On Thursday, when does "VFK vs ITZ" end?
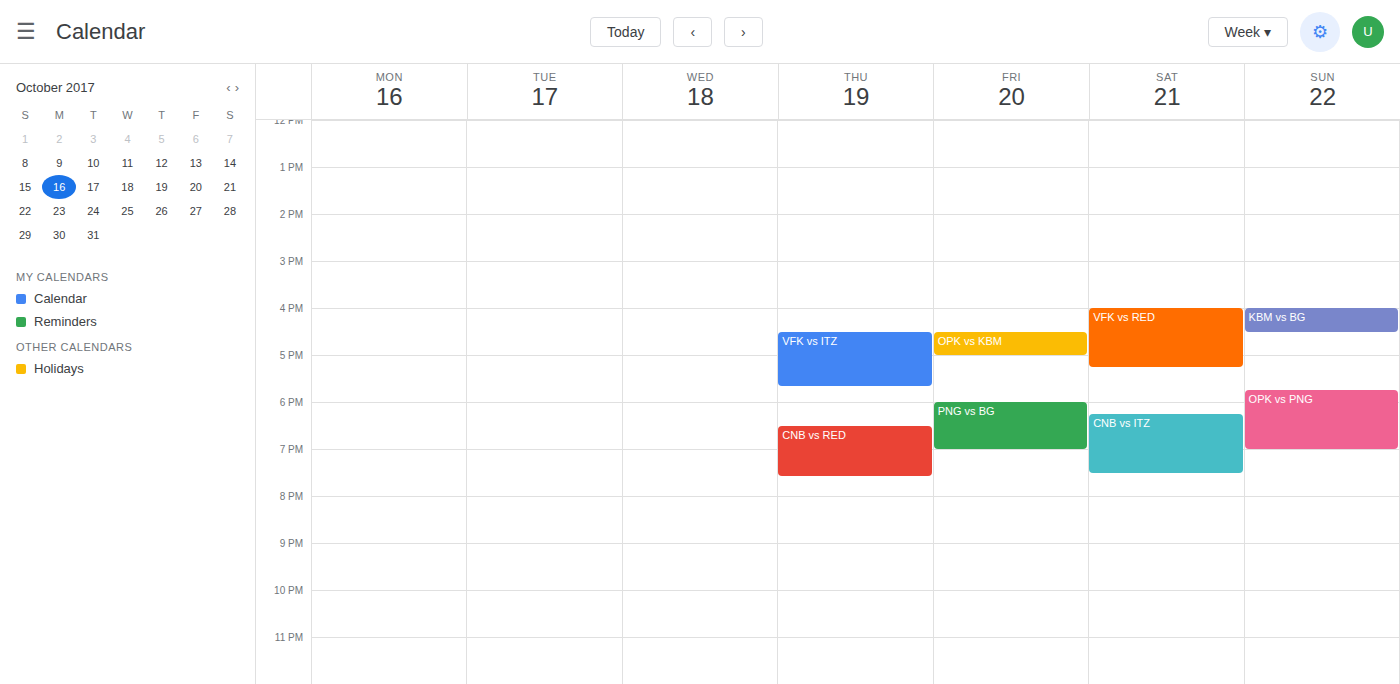
5:40 PM